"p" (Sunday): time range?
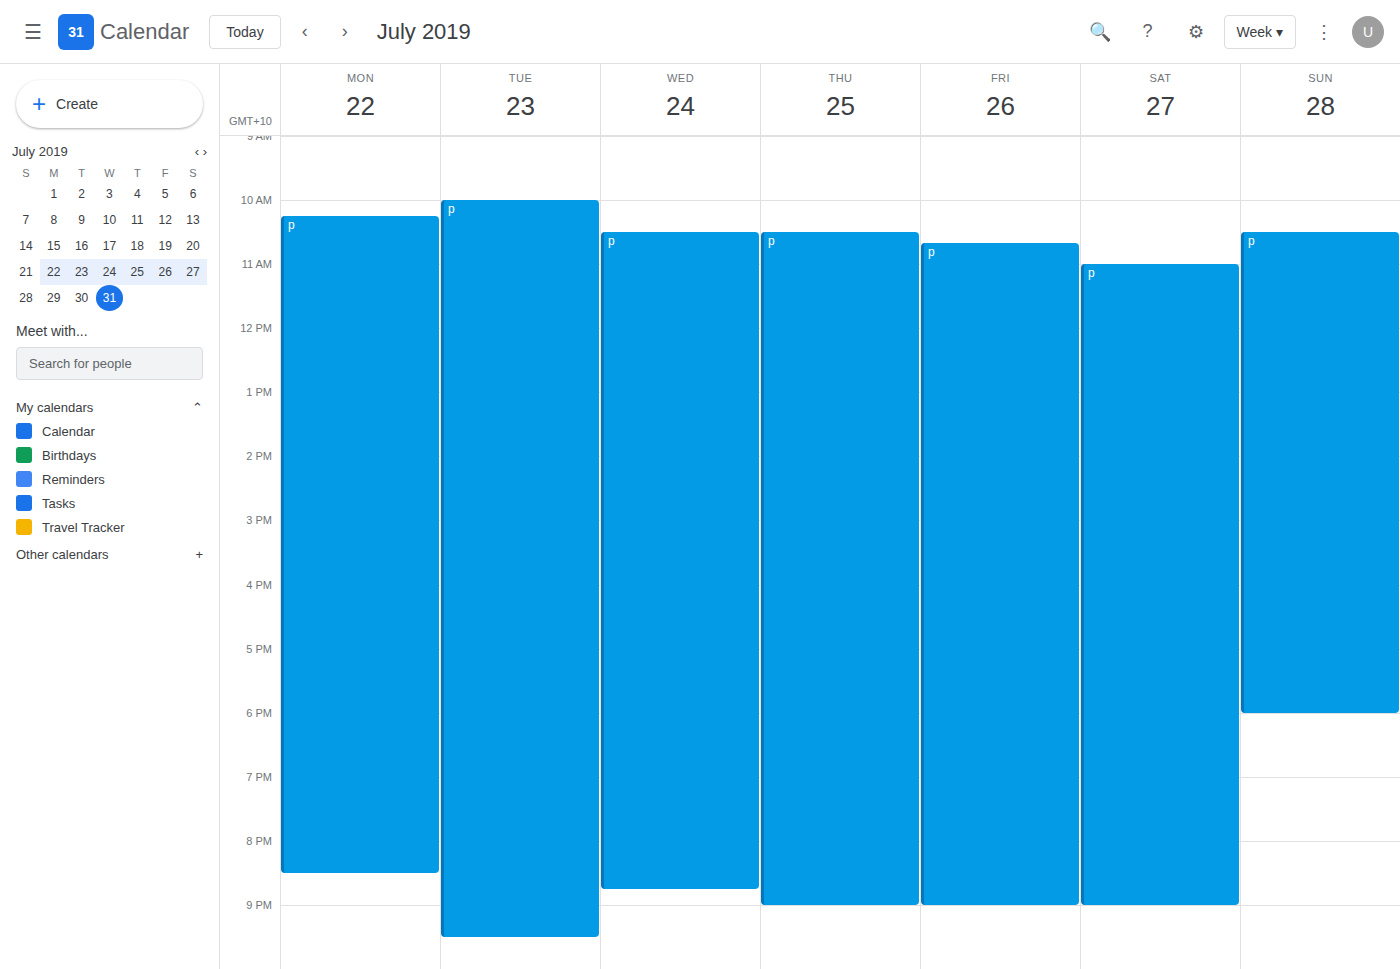
10:30 AM to 6:00 PM